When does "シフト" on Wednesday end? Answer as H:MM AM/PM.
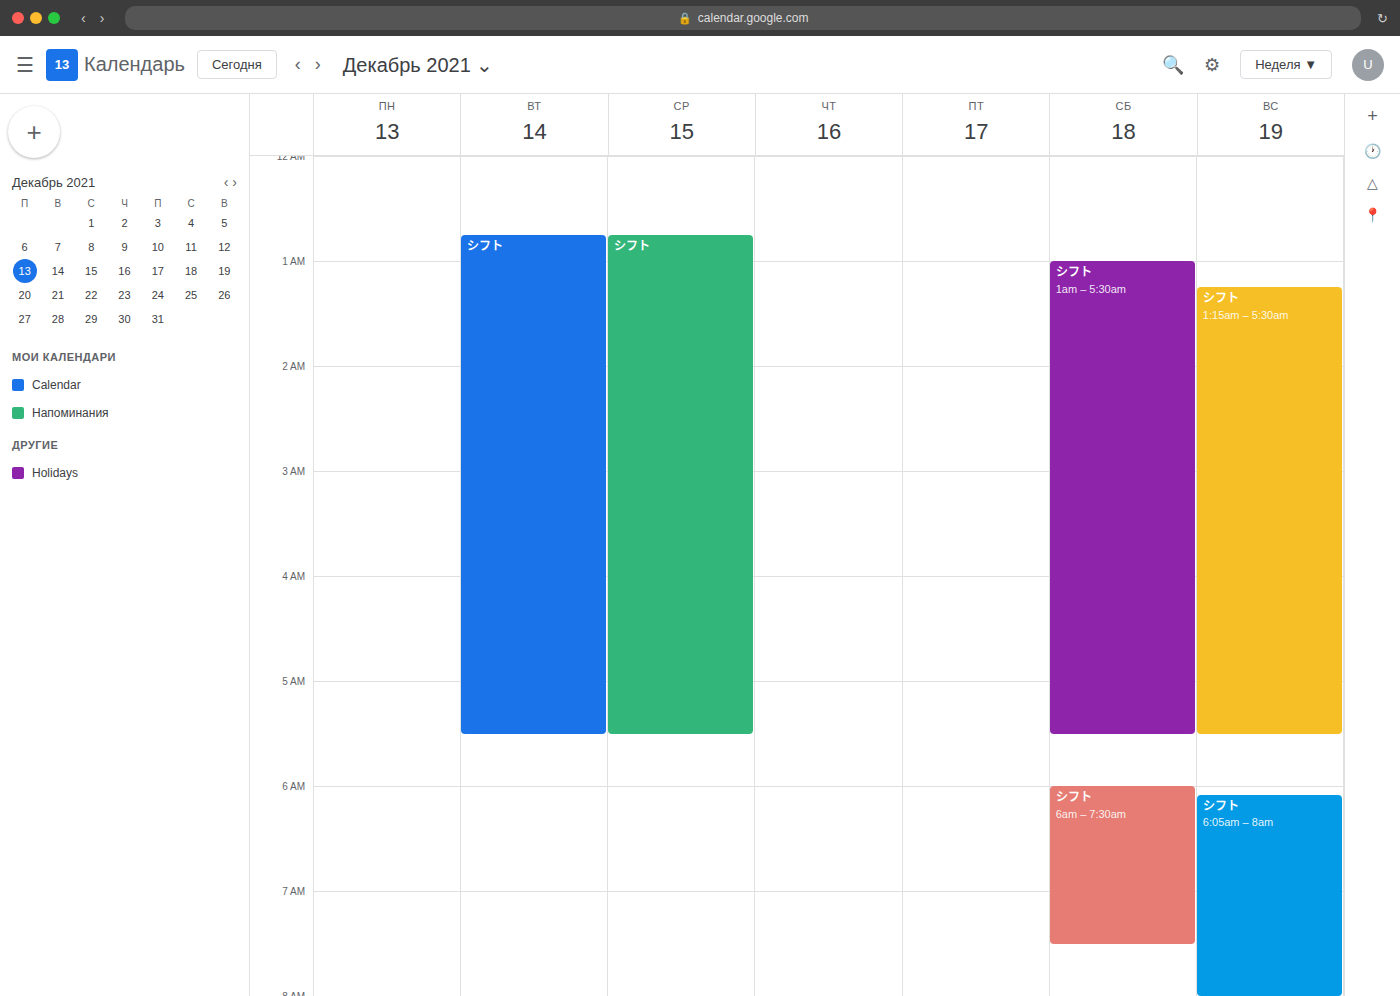
5:30 AM